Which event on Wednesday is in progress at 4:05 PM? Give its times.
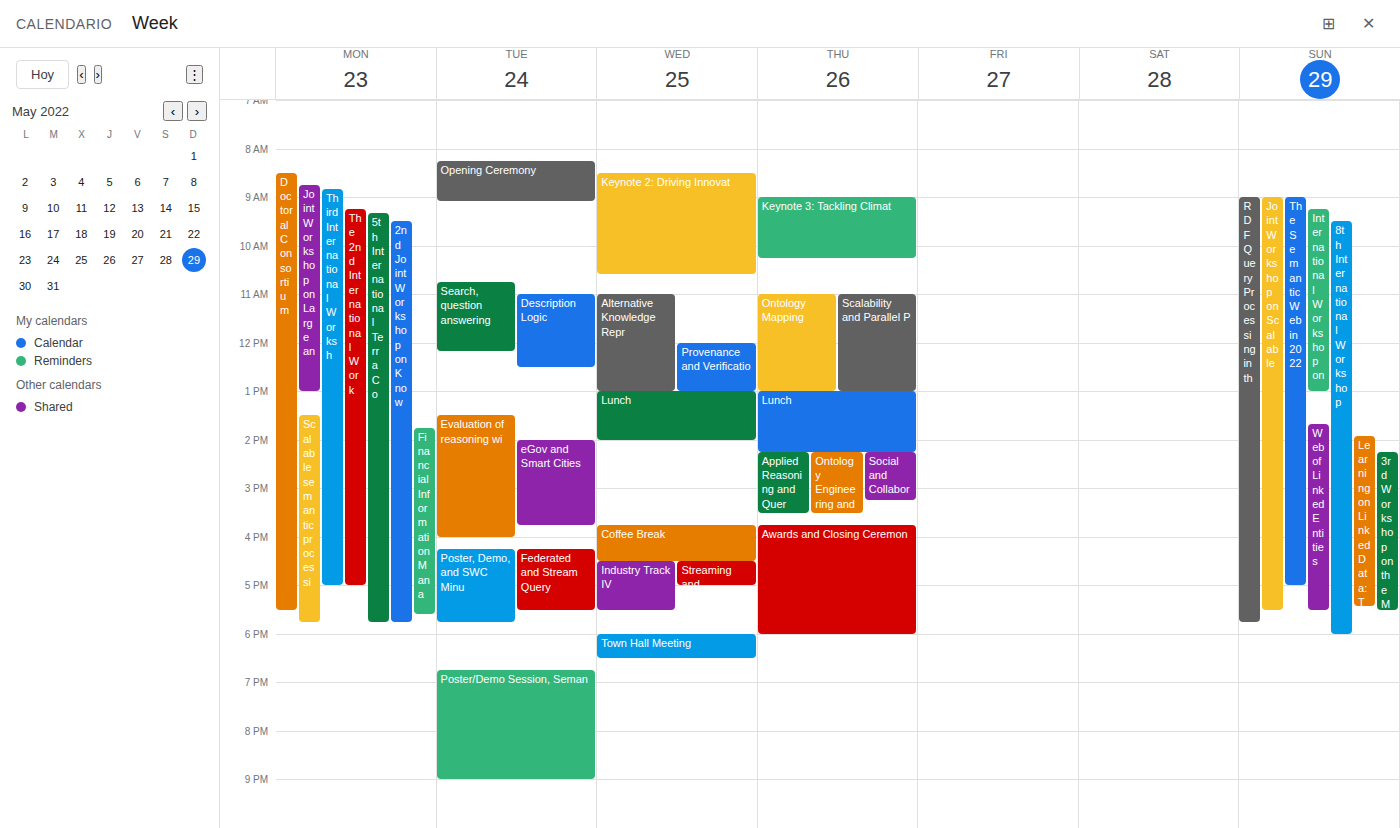
"Coffee Break", 3:45 PM to 4:30 PM